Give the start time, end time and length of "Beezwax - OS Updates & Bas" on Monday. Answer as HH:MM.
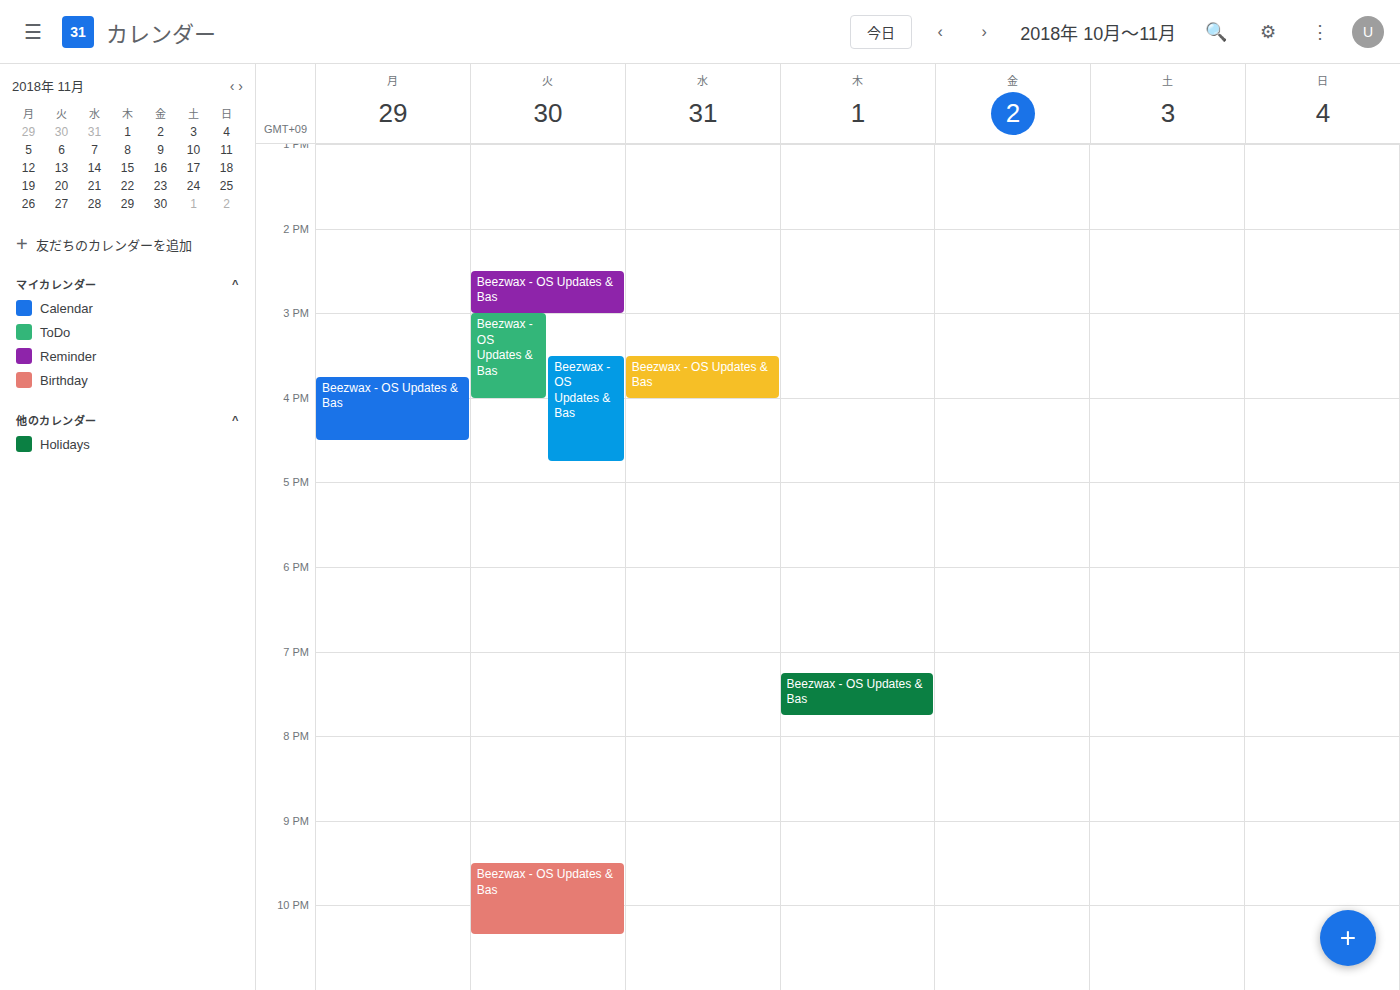
15:45 to 16:30, 45 minutes